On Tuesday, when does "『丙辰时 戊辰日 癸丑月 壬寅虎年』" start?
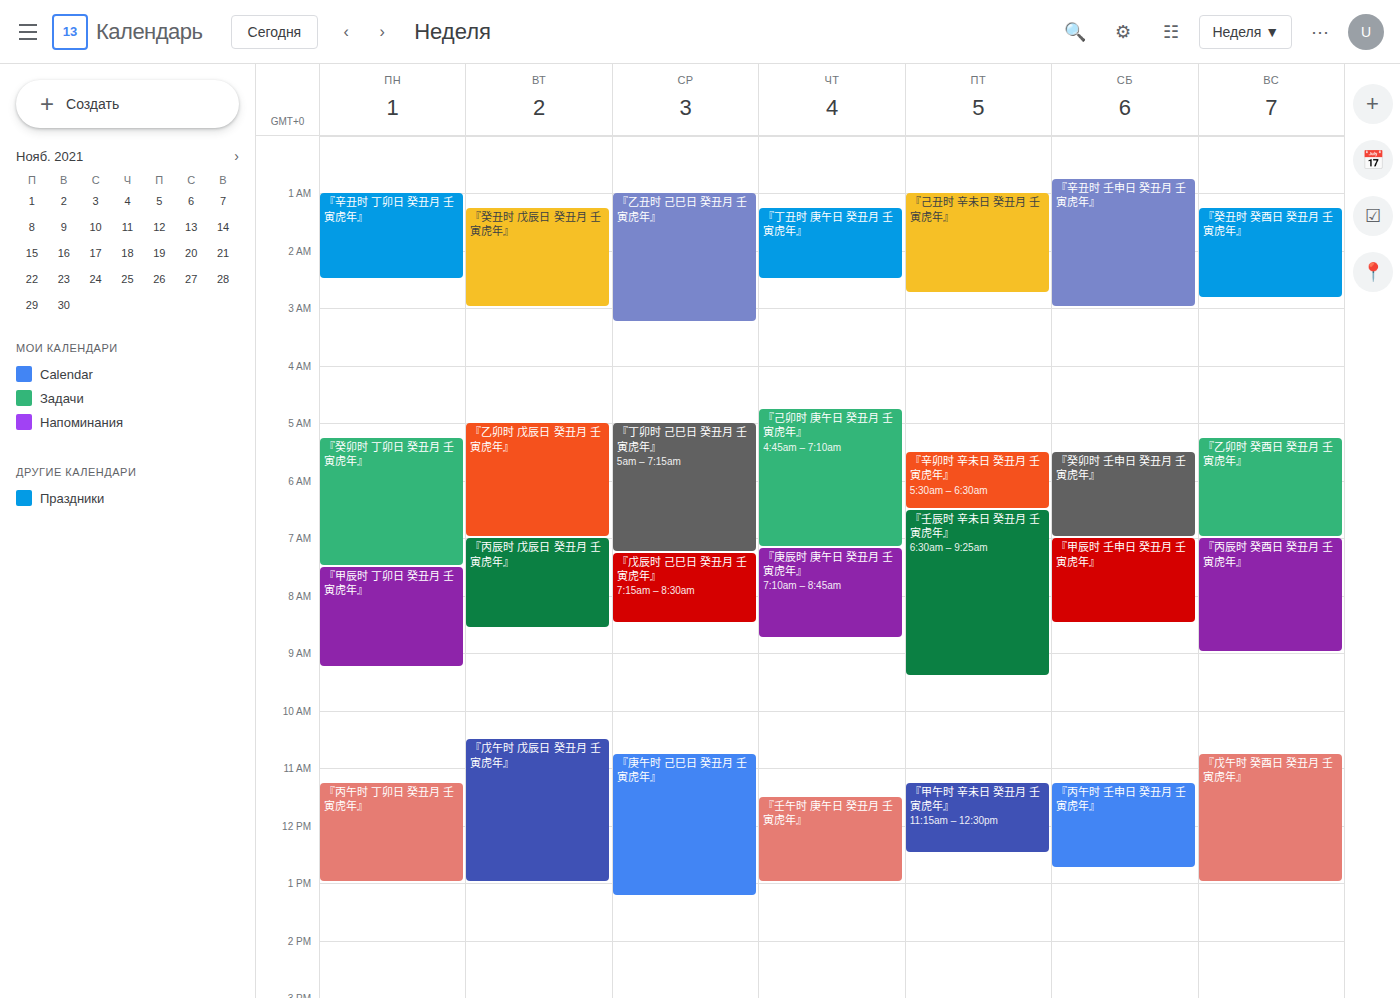
7:00 AM